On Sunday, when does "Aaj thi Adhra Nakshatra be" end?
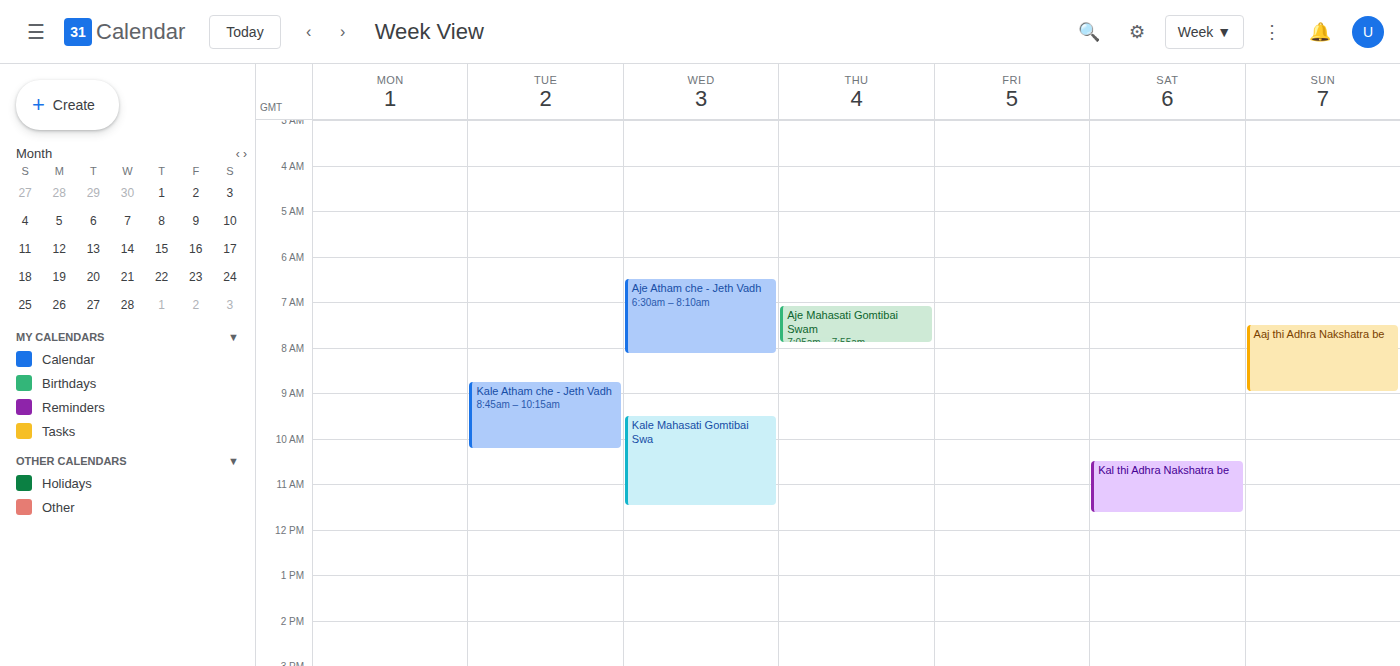
9:00 AM